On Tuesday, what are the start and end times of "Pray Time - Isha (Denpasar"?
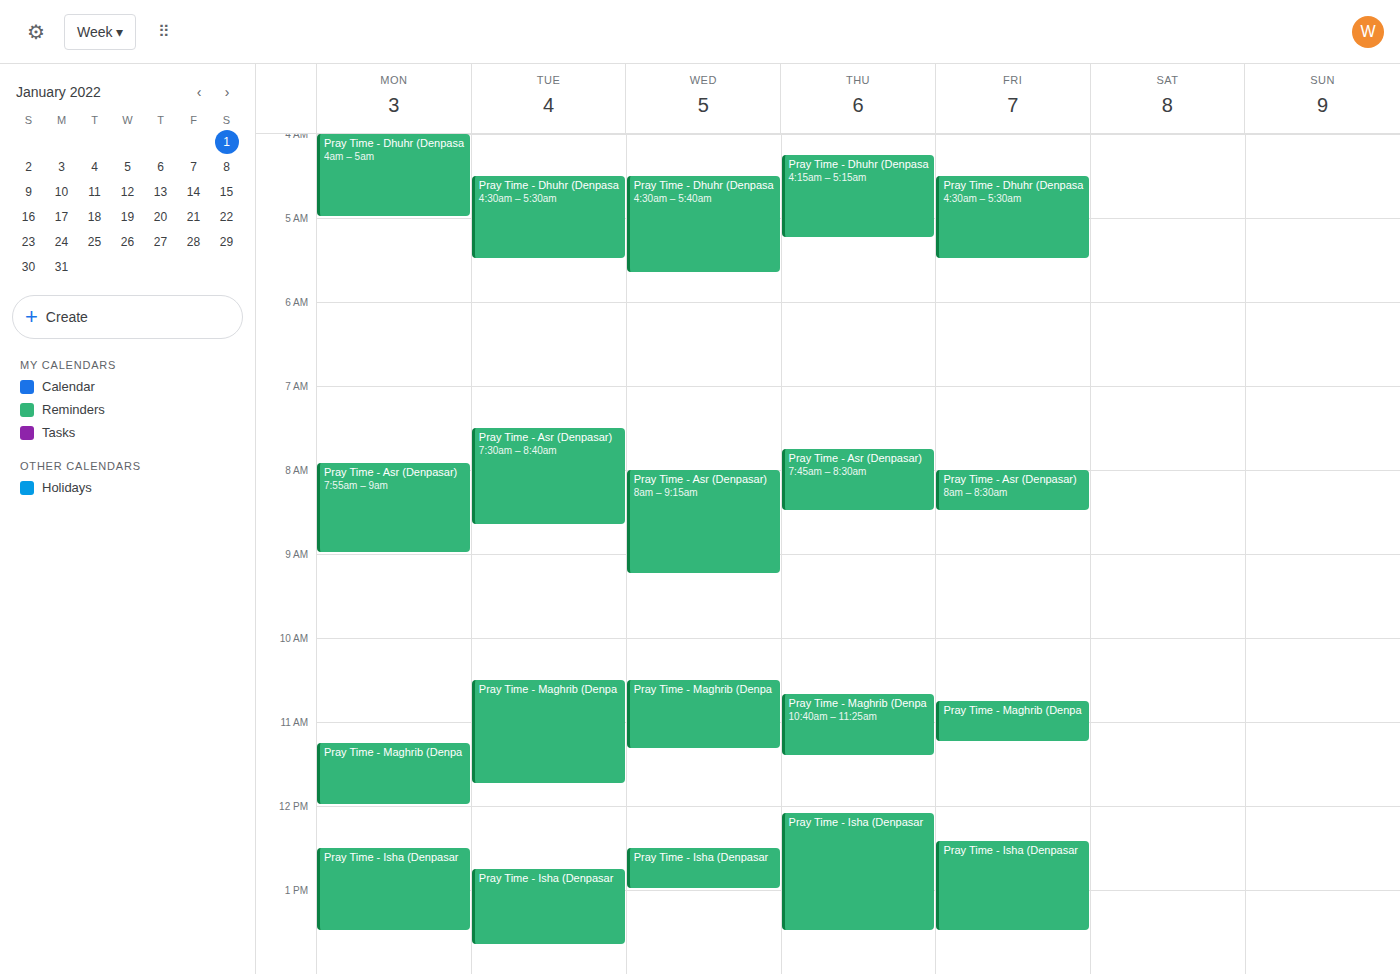
12:45 PM to 1:40 PM